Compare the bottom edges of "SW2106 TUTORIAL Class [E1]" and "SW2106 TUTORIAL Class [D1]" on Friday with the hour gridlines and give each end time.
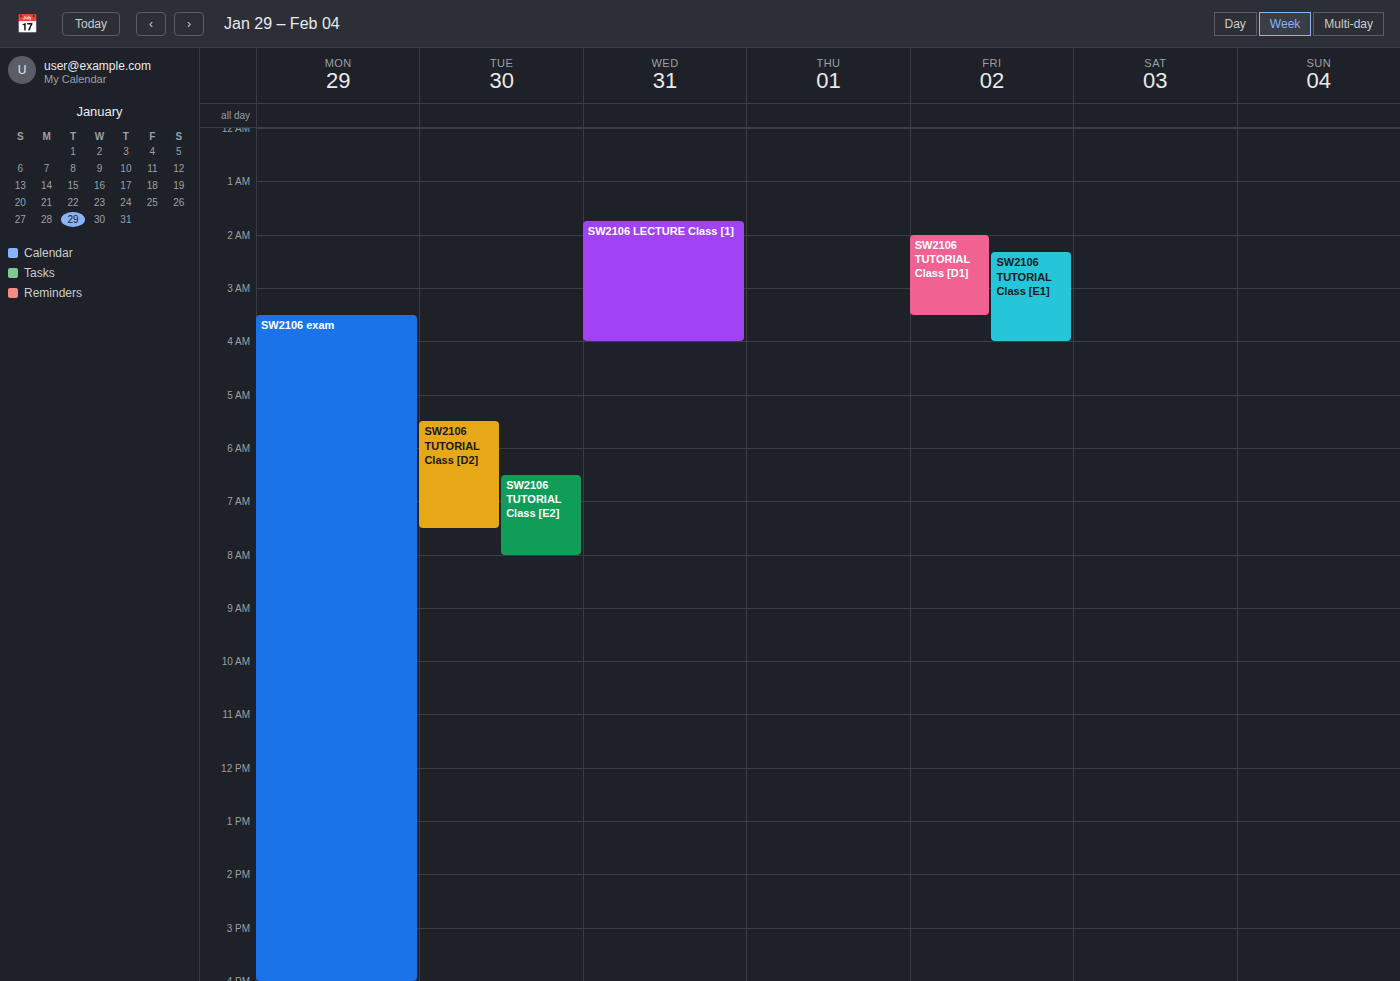
"SW2106 TUTORIAL Class [E1]": 04:00, exactly on the 04:00 line. "SW2106 TUTORIAL Class [D1]": 03:30, halfway between the 03:00 and 04:00 lines.